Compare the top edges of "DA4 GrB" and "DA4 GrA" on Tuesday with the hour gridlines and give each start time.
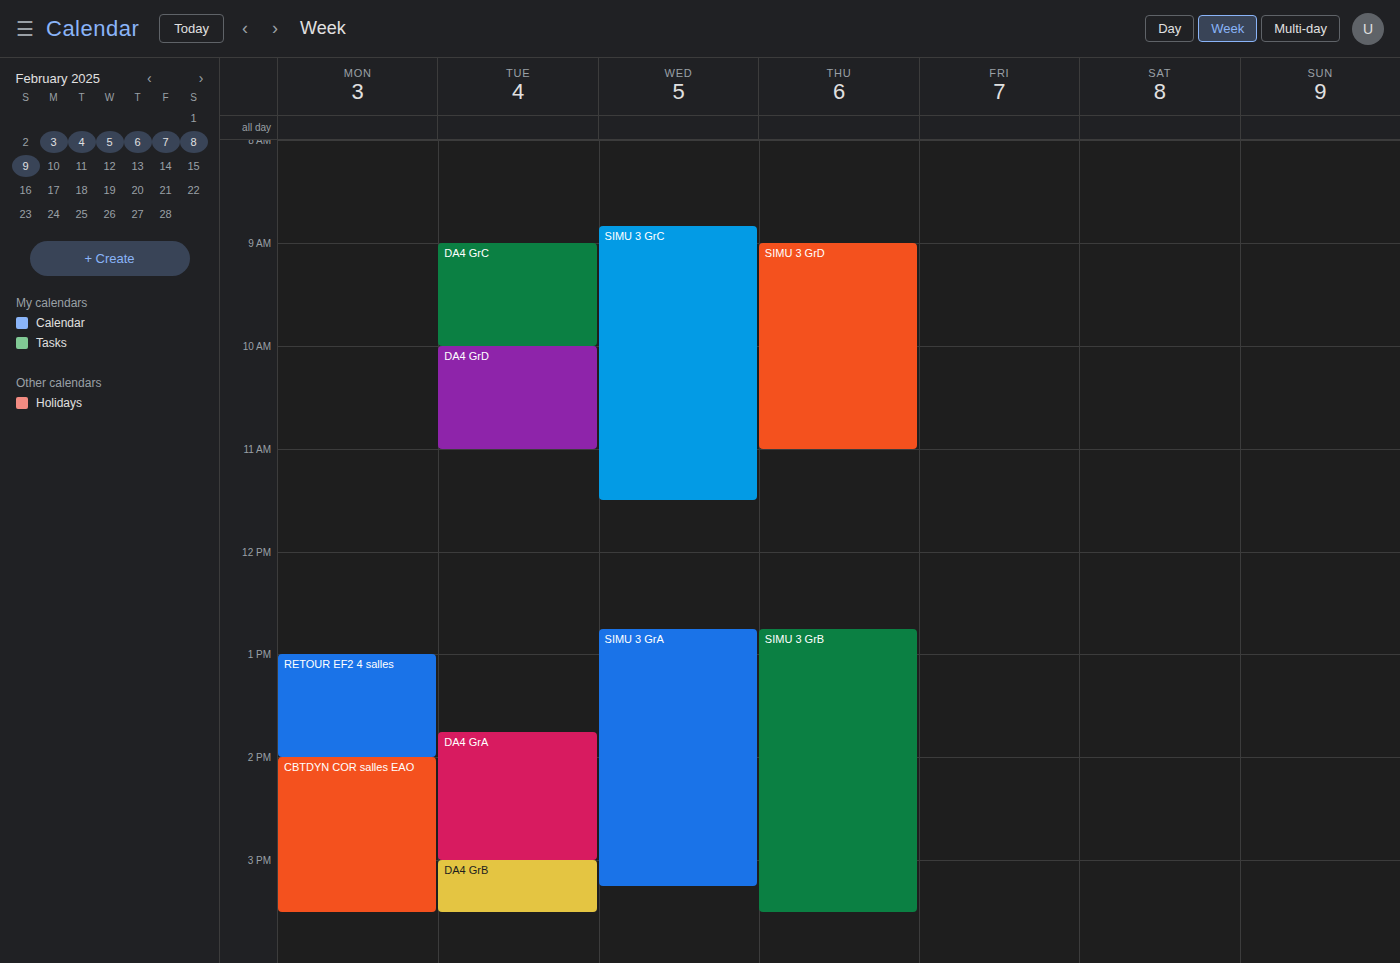
"DA4 GrB": 3:00 PM, exactly on the 3 PM line. "DA4 GrA": 1:45 PM, neither: three quarters of the way from the 1 PM line to the 2 PM line.